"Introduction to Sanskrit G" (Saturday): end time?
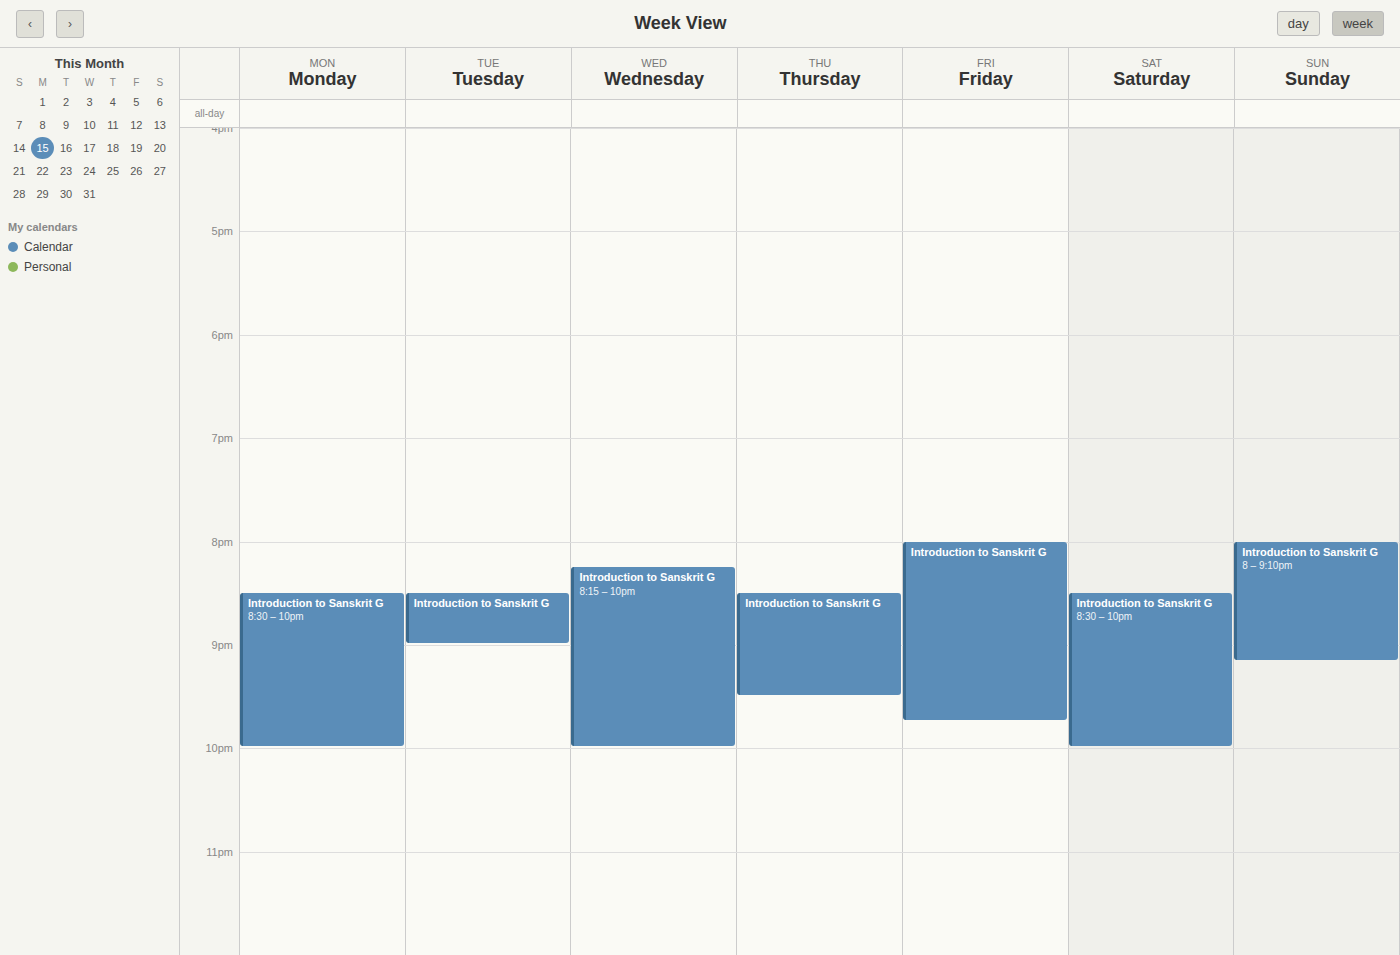
10:00 PM